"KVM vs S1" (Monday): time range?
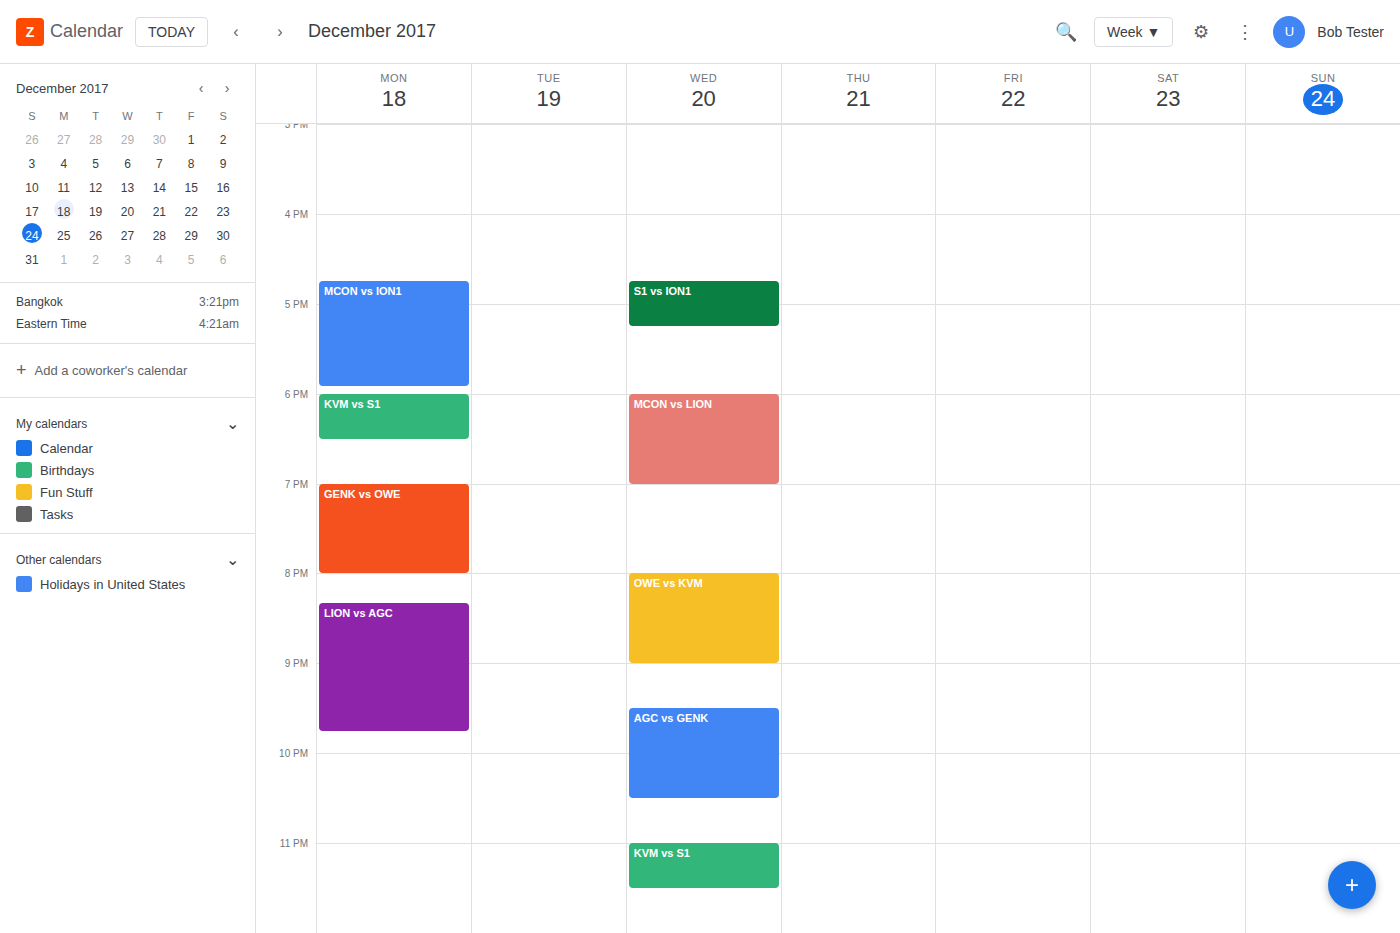
6:00 PM to 6:30 PM